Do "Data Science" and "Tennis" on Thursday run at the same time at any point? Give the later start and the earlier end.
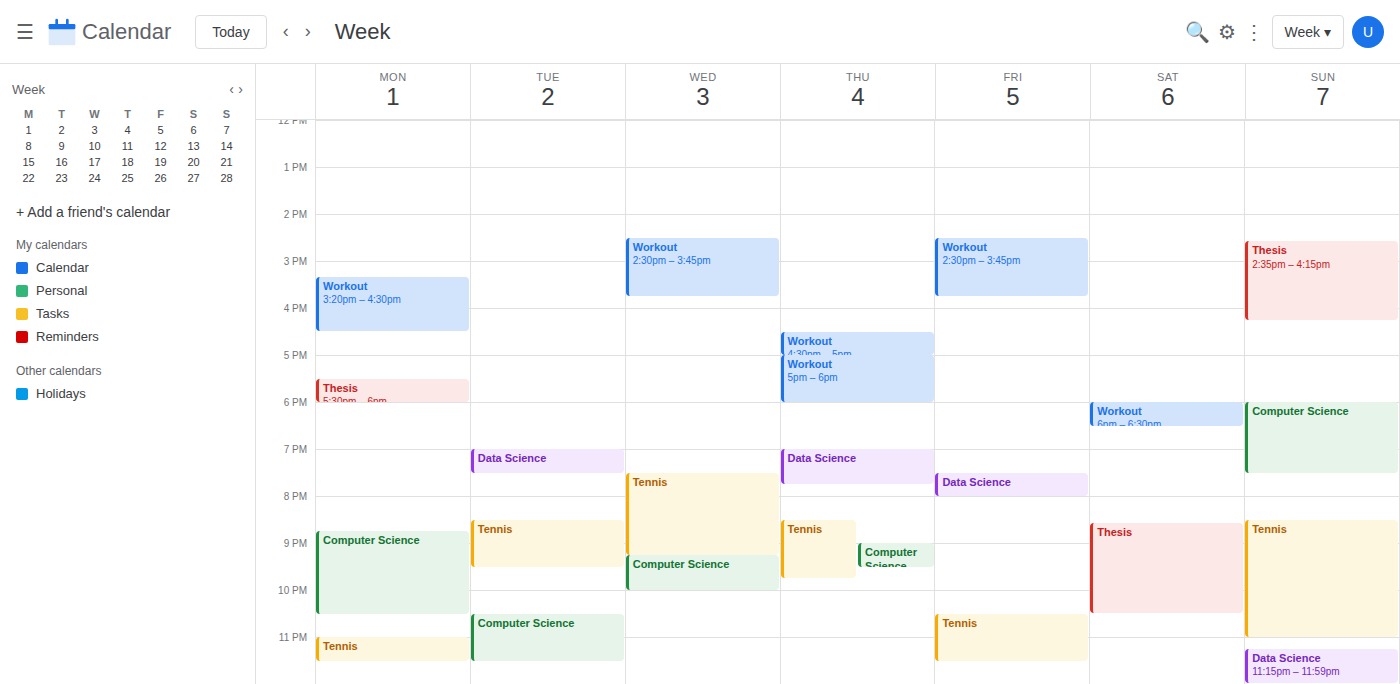
"Data Science" ends at 7:45 PM and "Tennis" starts at 8:30 PM -- no overlap.